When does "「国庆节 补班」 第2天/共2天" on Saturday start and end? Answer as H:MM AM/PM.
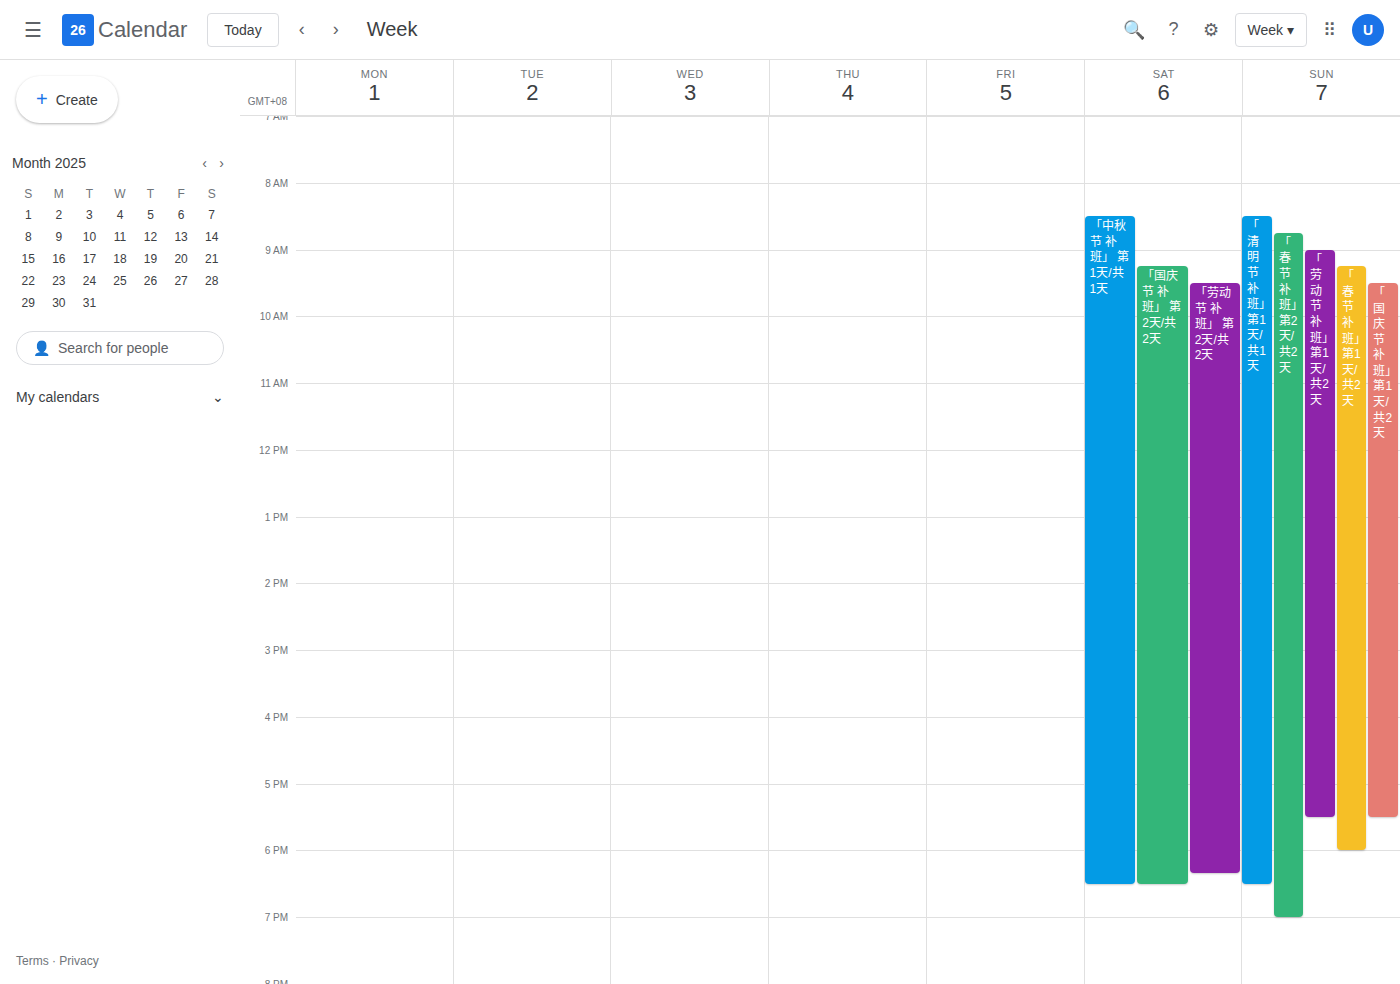
9:15 AM to 6:30 PM